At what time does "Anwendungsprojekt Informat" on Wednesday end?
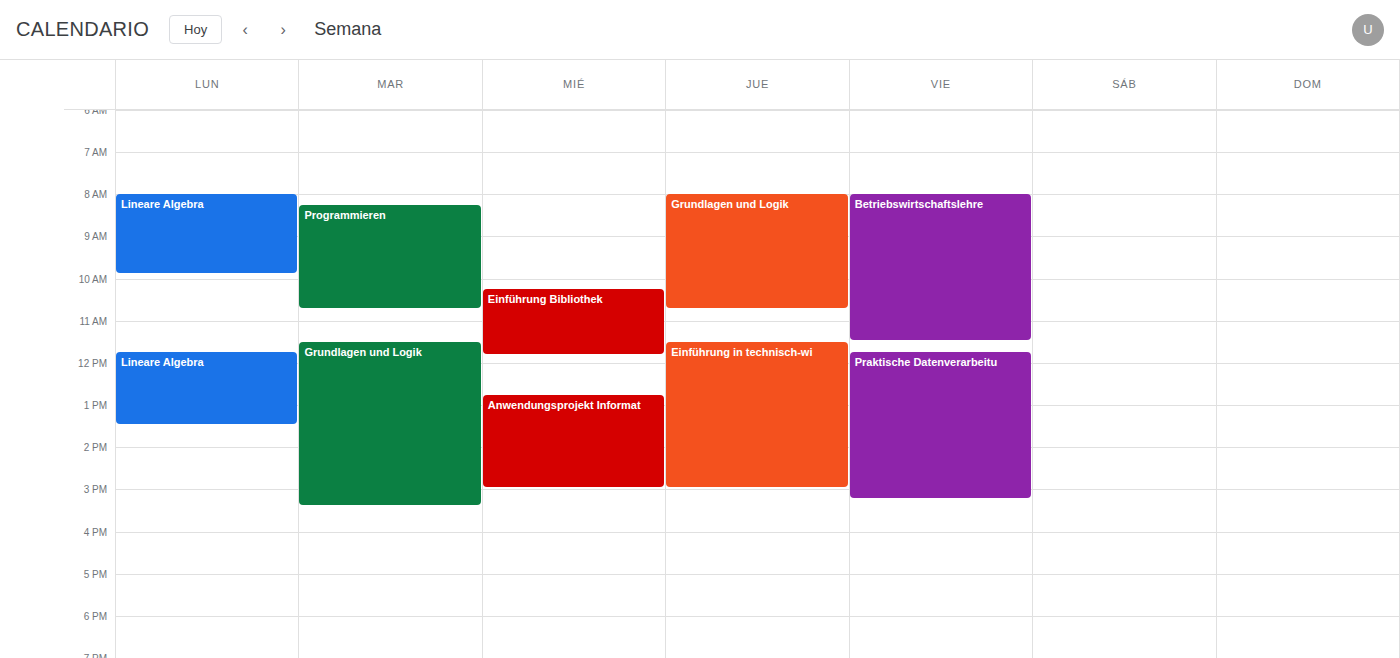
3:00 PM